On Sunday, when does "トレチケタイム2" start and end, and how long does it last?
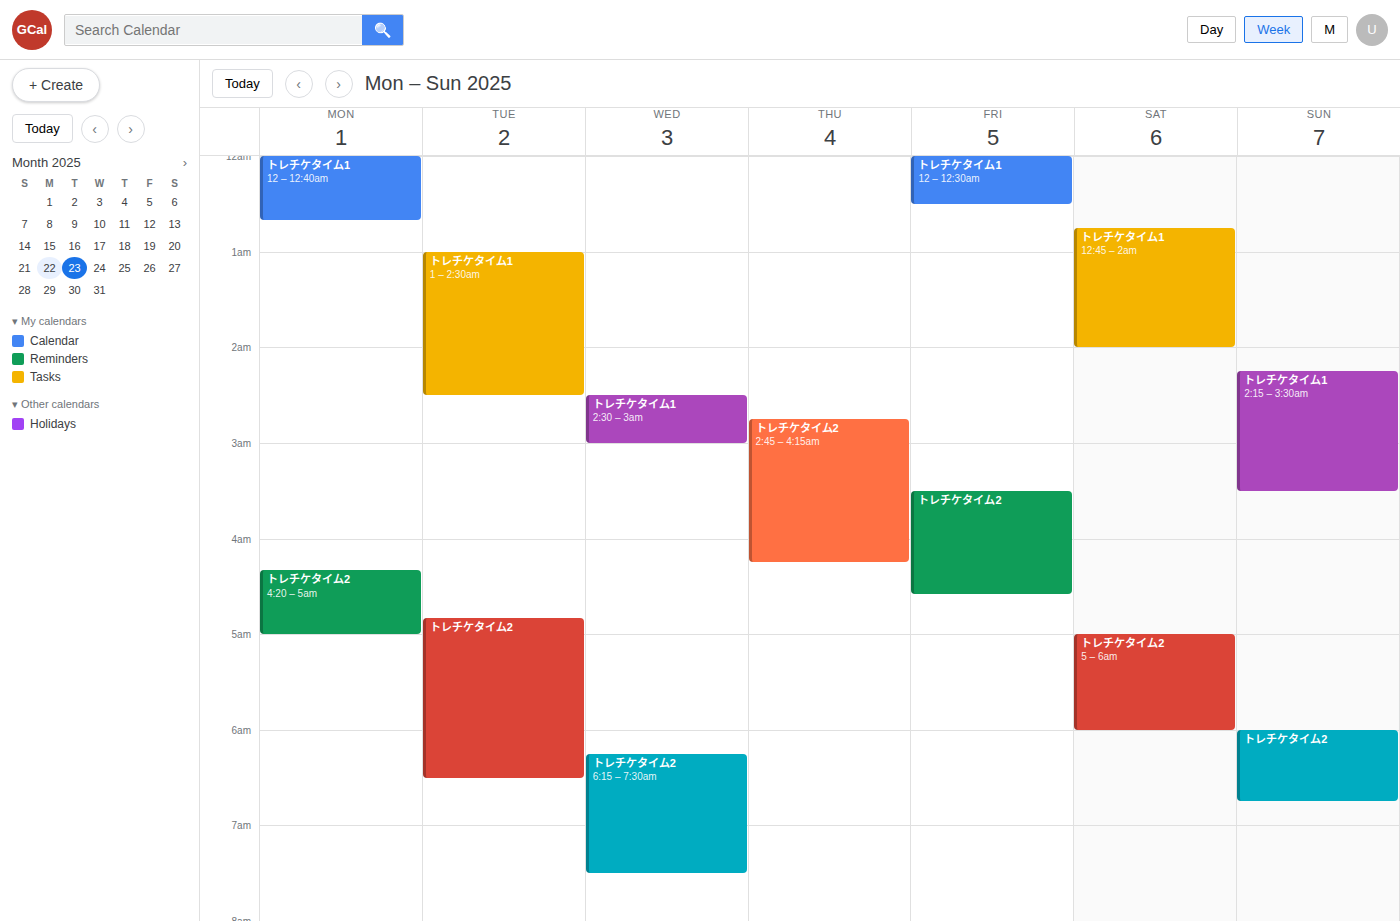
06:00 to 06:45, 45 minutes